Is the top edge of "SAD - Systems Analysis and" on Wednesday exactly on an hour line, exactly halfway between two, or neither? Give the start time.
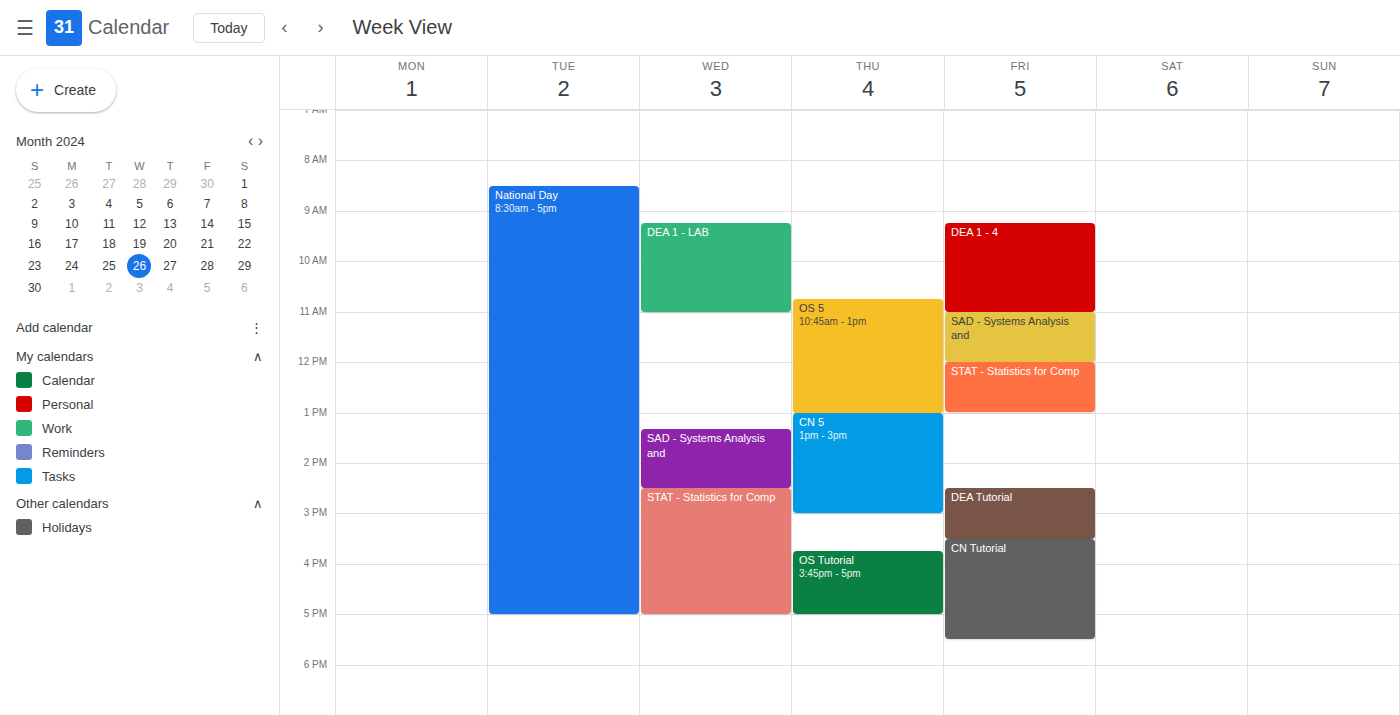
1:20 PM -- neither: 20 minutes below the 1 PM line and 40 minutes above the 2 PM line.